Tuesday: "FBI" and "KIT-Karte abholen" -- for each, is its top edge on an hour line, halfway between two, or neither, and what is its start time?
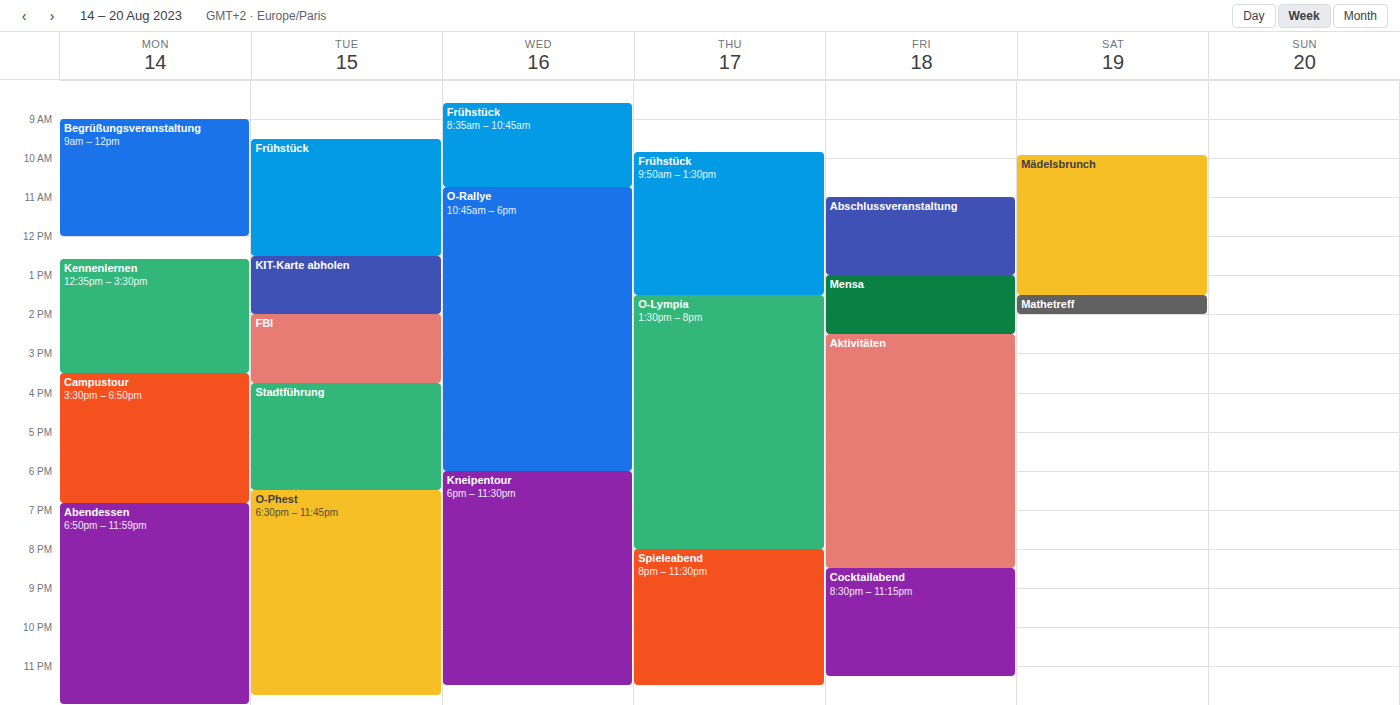
"FBI": 2:00 PM, exactly on the 2 PM line. "KIT-Karte abholen": 12:30 PM, halfway between the 12 PM and 1 PM lines.